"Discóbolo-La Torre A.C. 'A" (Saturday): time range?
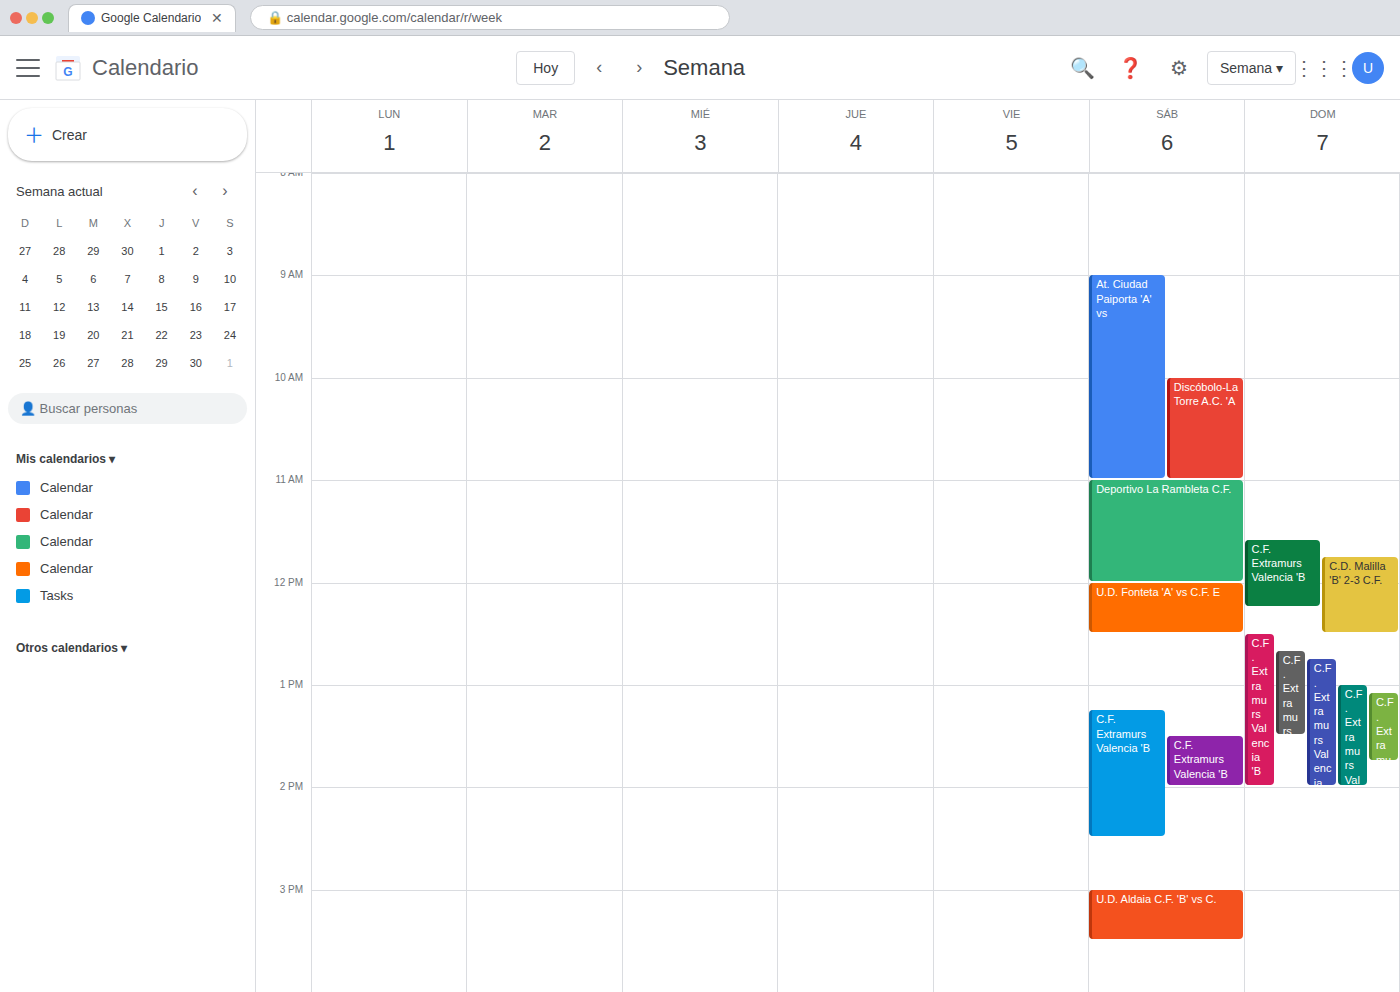
10:00 AM to 11:00 AM